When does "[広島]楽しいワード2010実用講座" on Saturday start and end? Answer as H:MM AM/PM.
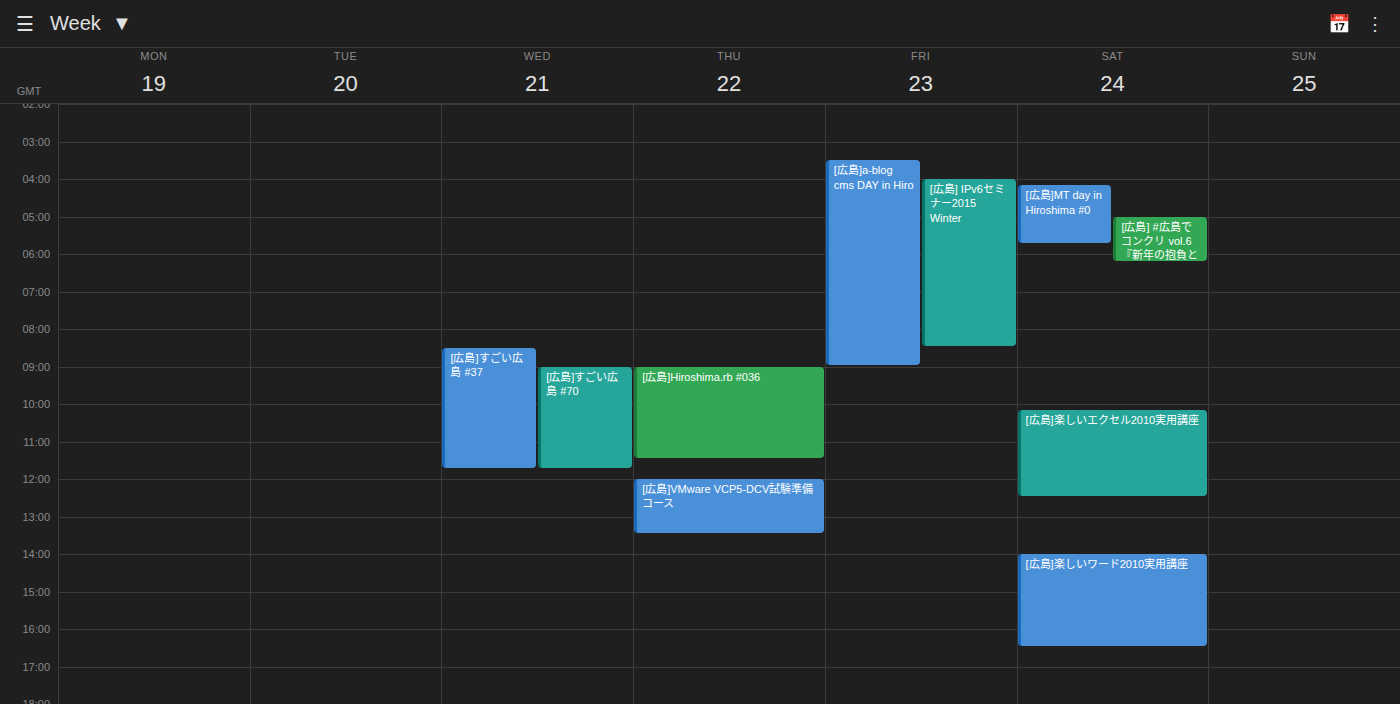
2:00 PM to 4:30 PM